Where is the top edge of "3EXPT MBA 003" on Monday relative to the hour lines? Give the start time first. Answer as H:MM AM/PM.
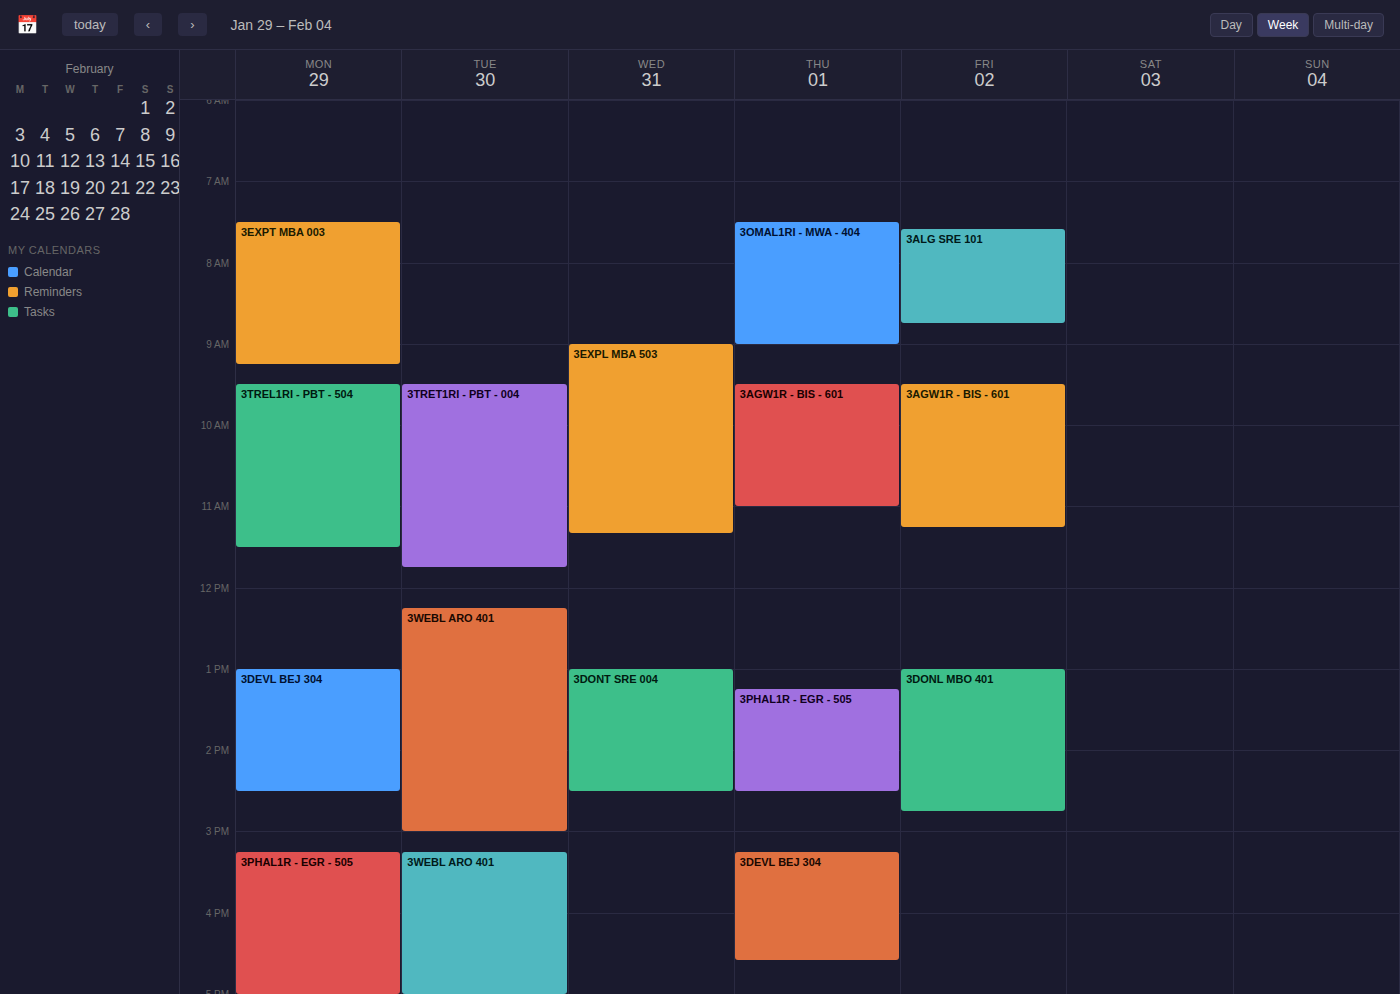
7:30 AM -- halfway between the 7 AM and 8 AM lines.